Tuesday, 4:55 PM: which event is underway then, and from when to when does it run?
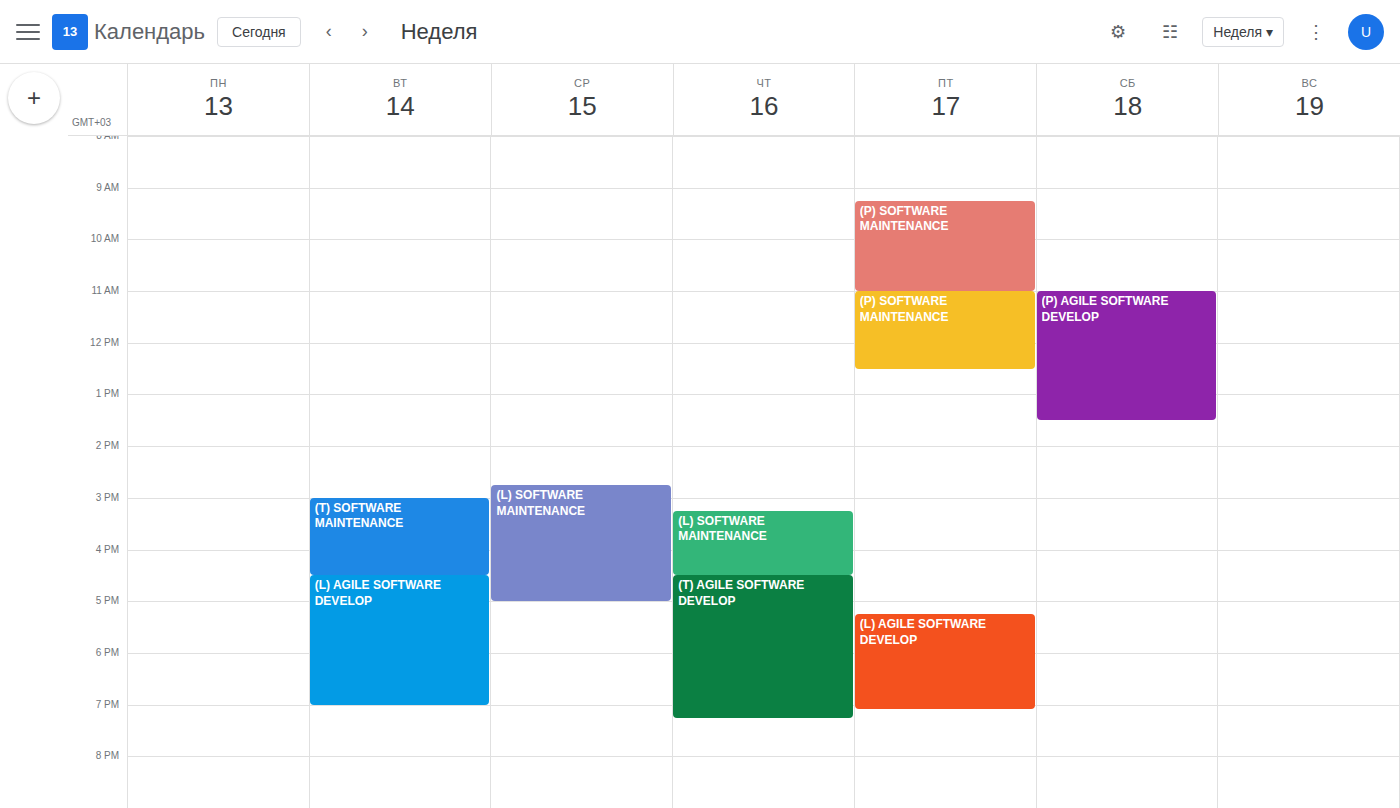
"(L) AGILE SOFTWARE DEVELOP", 4:30 PM to 7:00 PM